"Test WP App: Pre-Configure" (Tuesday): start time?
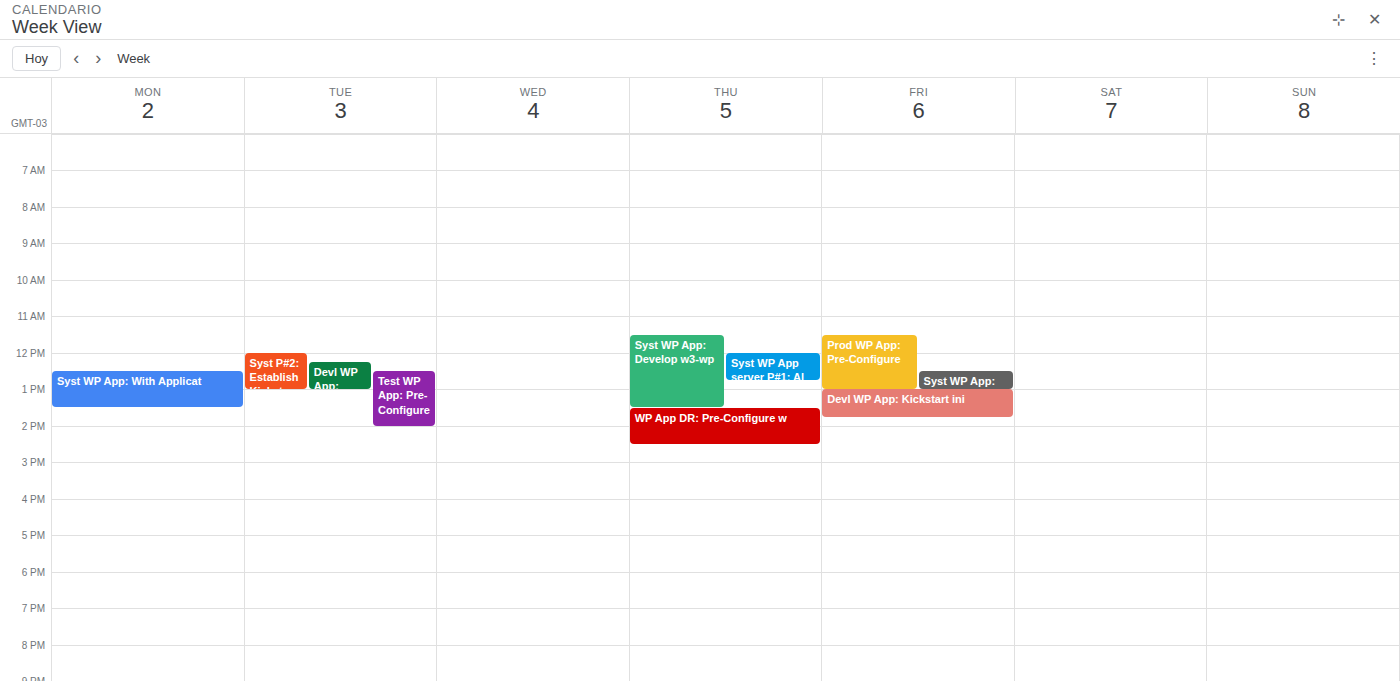
12:30 PM